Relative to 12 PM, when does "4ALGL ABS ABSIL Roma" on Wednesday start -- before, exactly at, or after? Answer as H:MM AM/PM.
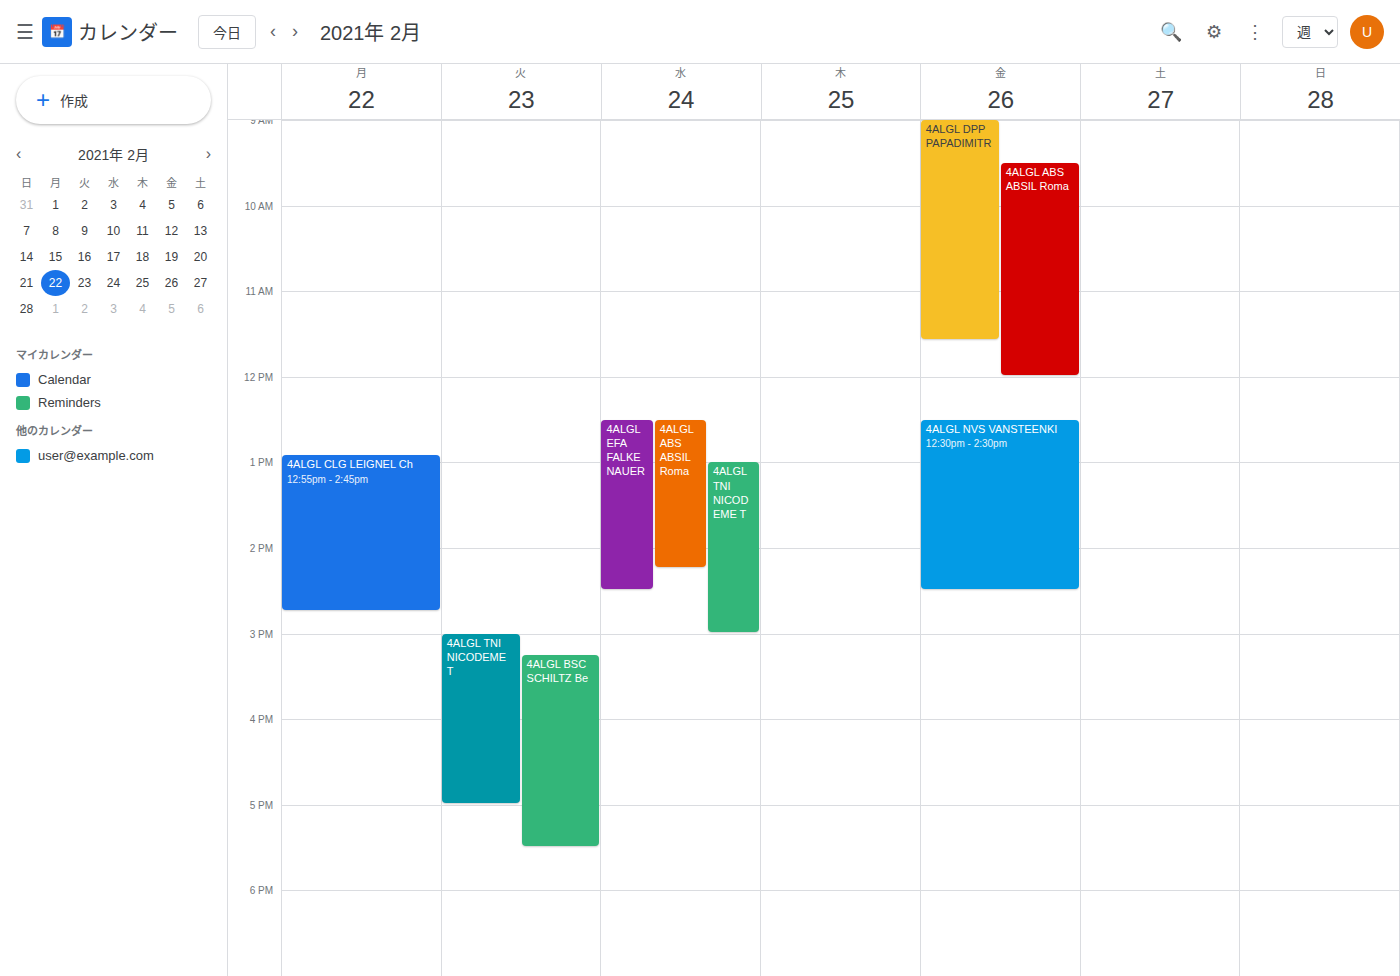
12:30 PM -- after 12 PM, 30 minutes below the 12 PM line.